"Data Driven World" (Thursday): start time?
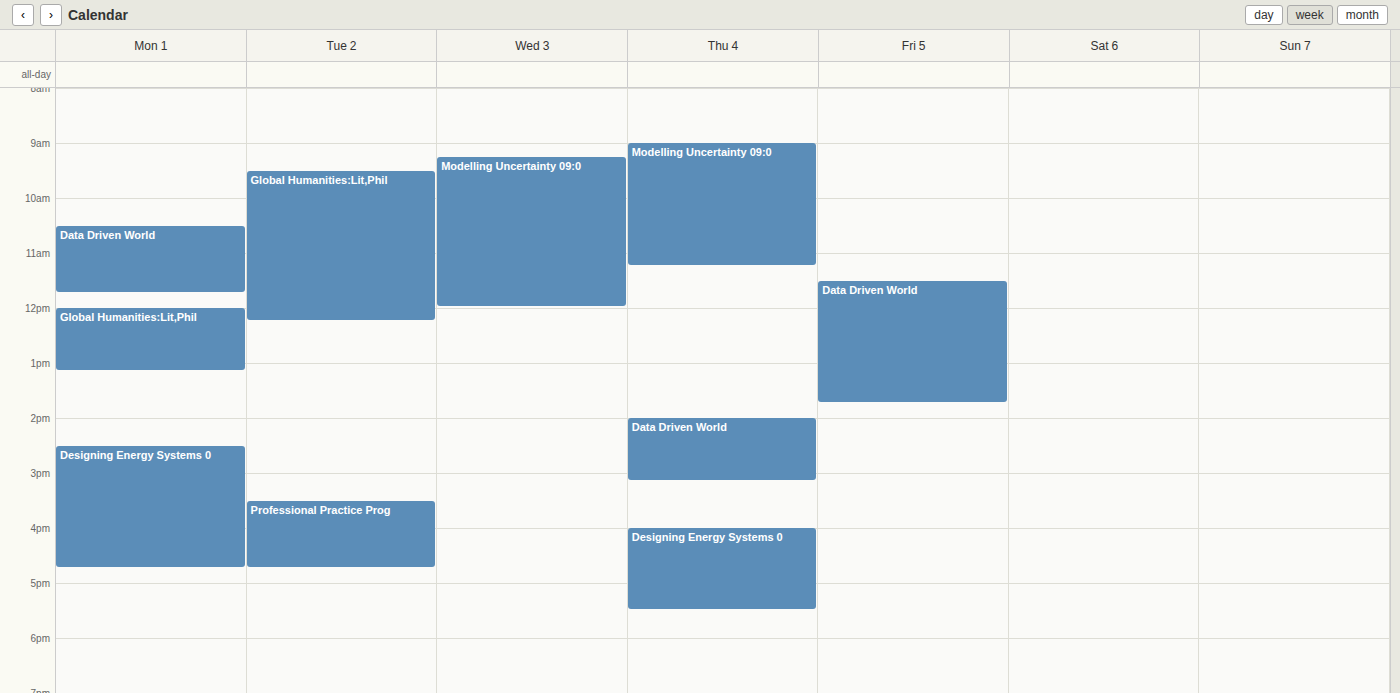
2:00 PM